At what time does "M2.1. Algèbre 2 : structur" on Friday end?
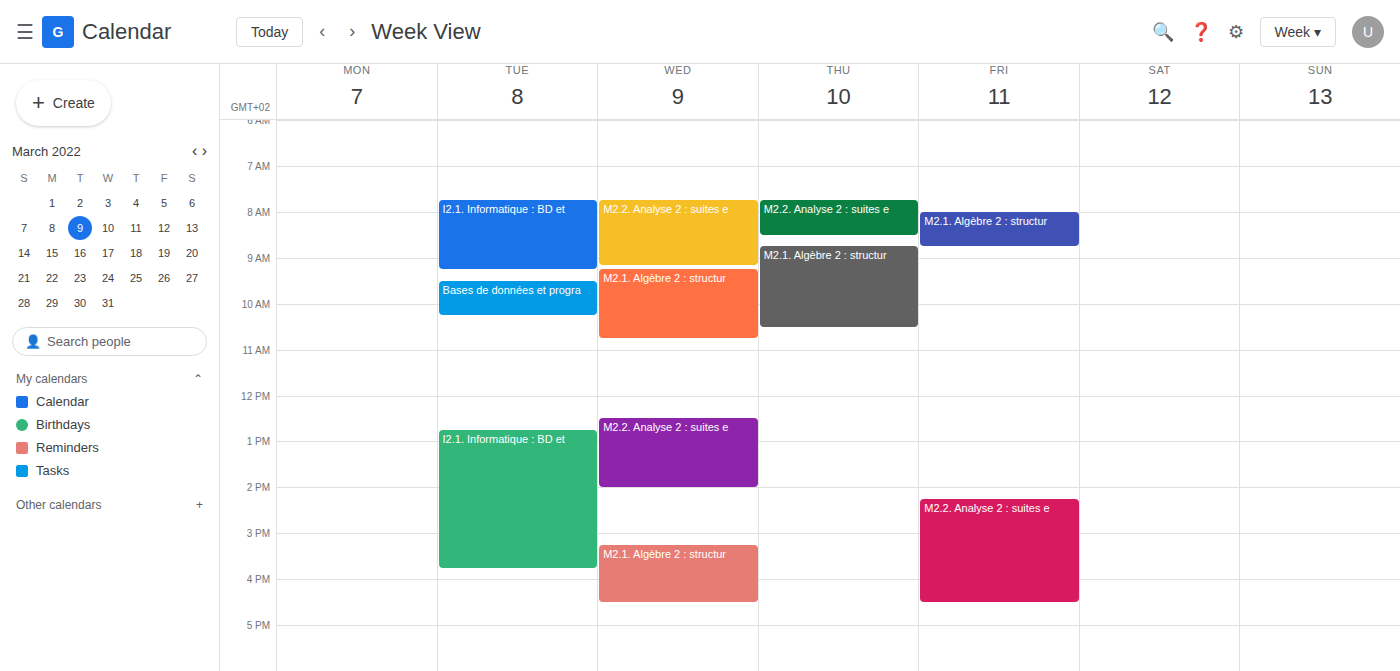
8:45 AM